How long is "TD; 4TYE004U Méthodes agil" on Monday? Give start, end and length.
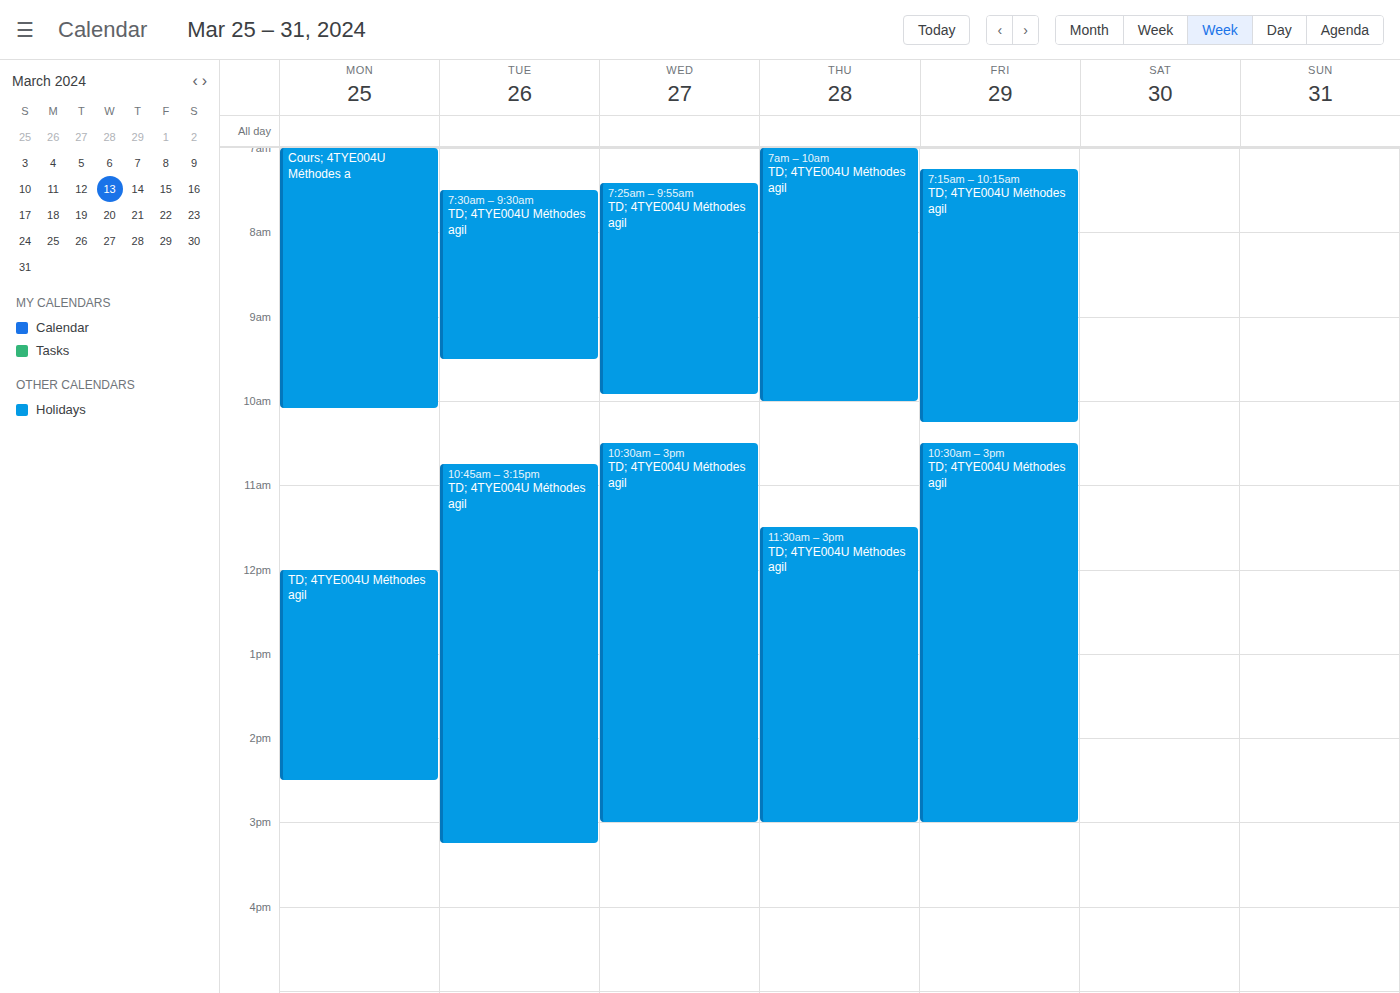
12:00 PM to 2:30 PM, 2 hours 30 minutes